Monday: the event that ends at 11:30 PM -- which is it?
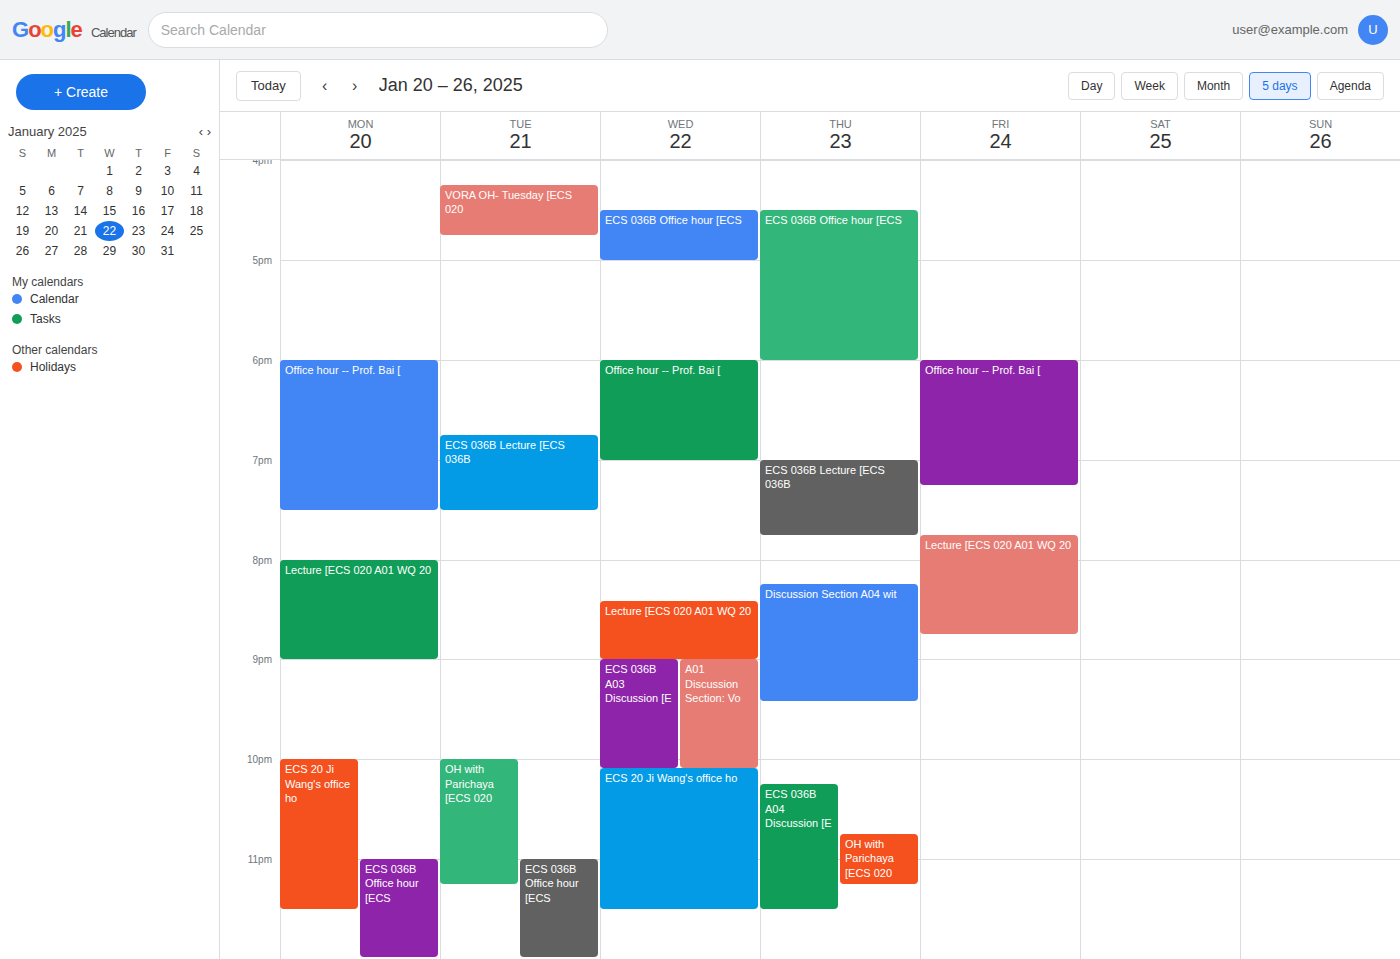
"ECS 20 Ji Wang's office ho"